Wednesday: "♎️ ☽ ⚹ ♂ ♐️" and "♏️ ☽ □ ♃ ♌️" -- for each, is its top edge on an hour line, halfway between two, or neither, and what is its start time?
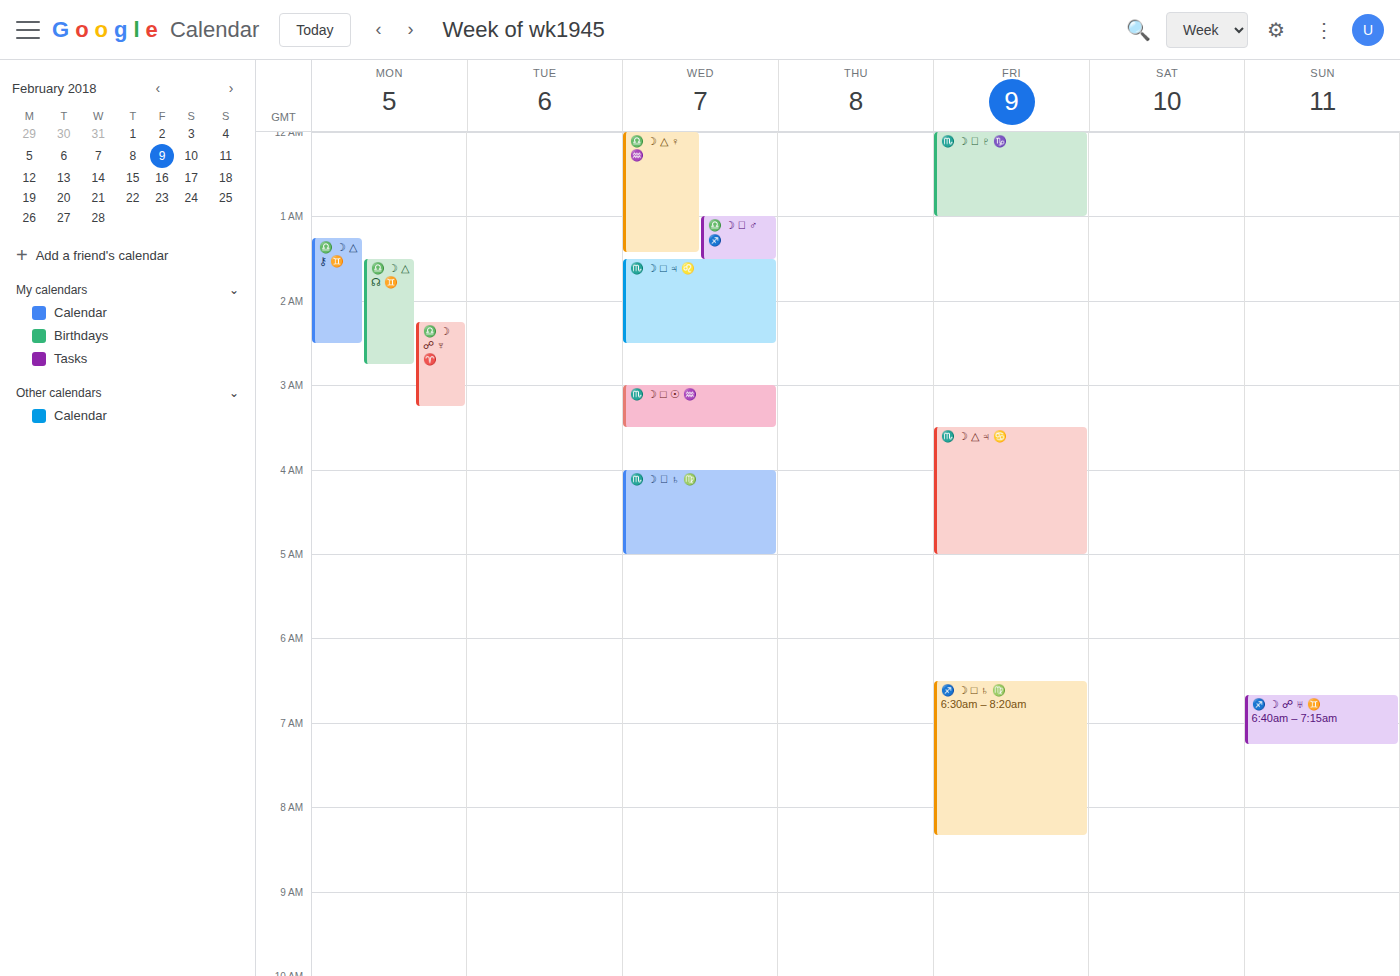
"♎️ ☽ ⚹ ♂ ♐️": 1:00 AM, exactly on the 1 AM line. "♏️ ☽ □ ♃ ♌️": 1:30 AM, halfway between the 1 AM and 2 AM lines.